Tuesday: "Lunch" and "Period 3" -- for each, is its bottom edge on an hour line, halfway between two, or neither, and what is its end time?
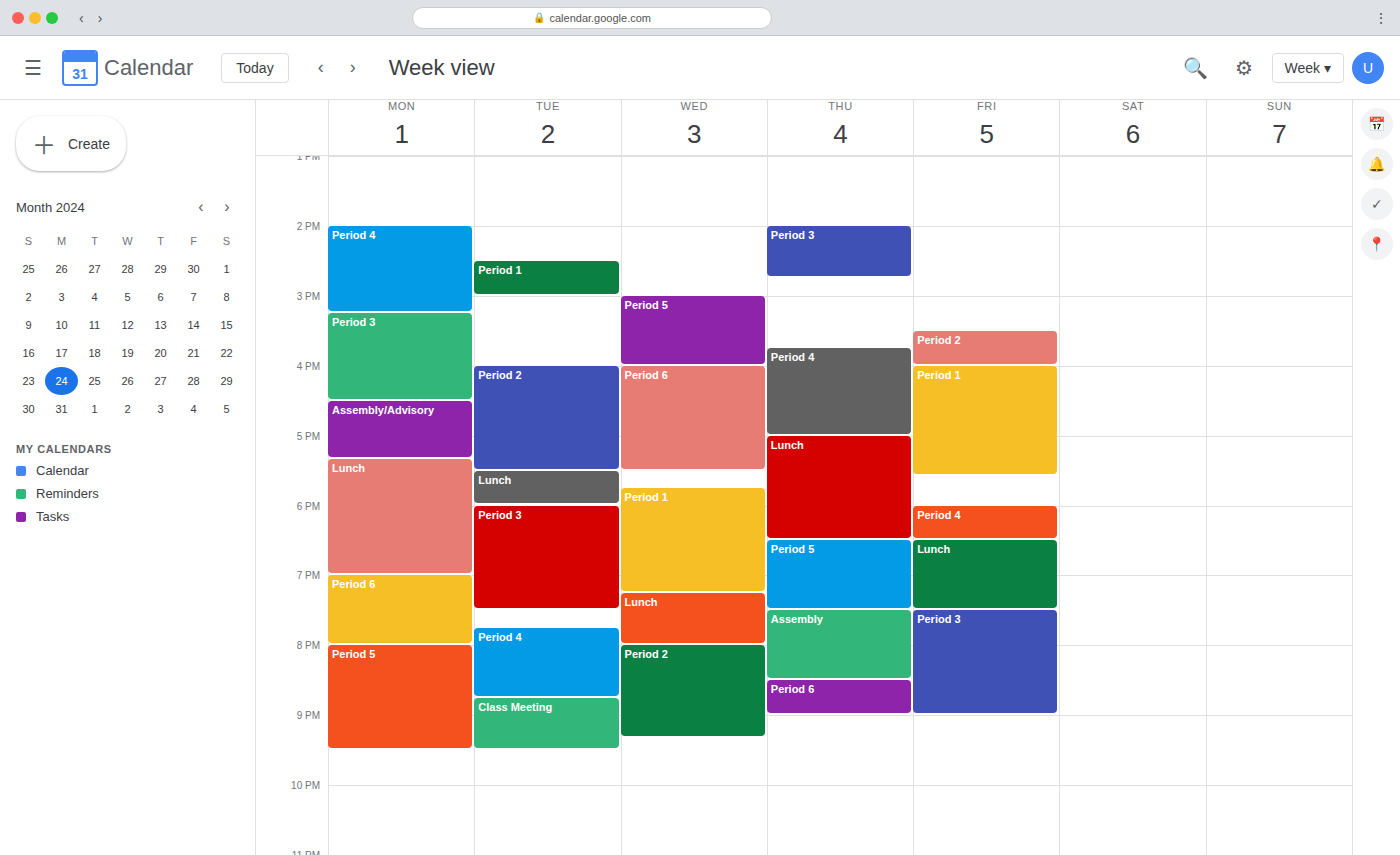
"Lunch": 6:00 PM, exactly on the 6 PM line. "Period 3": 7:30 PM, halfway between the 7 PM and 8 PM lines.